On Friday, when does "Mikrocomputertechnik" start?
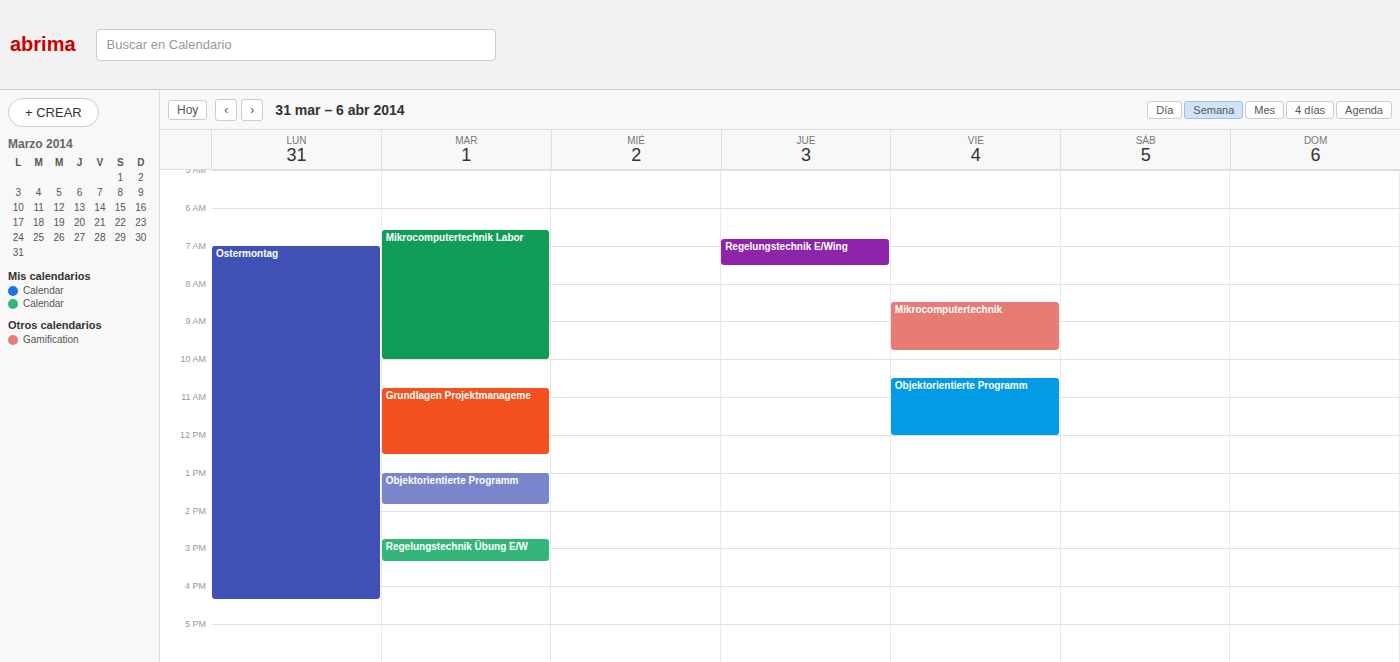
8:30 AM